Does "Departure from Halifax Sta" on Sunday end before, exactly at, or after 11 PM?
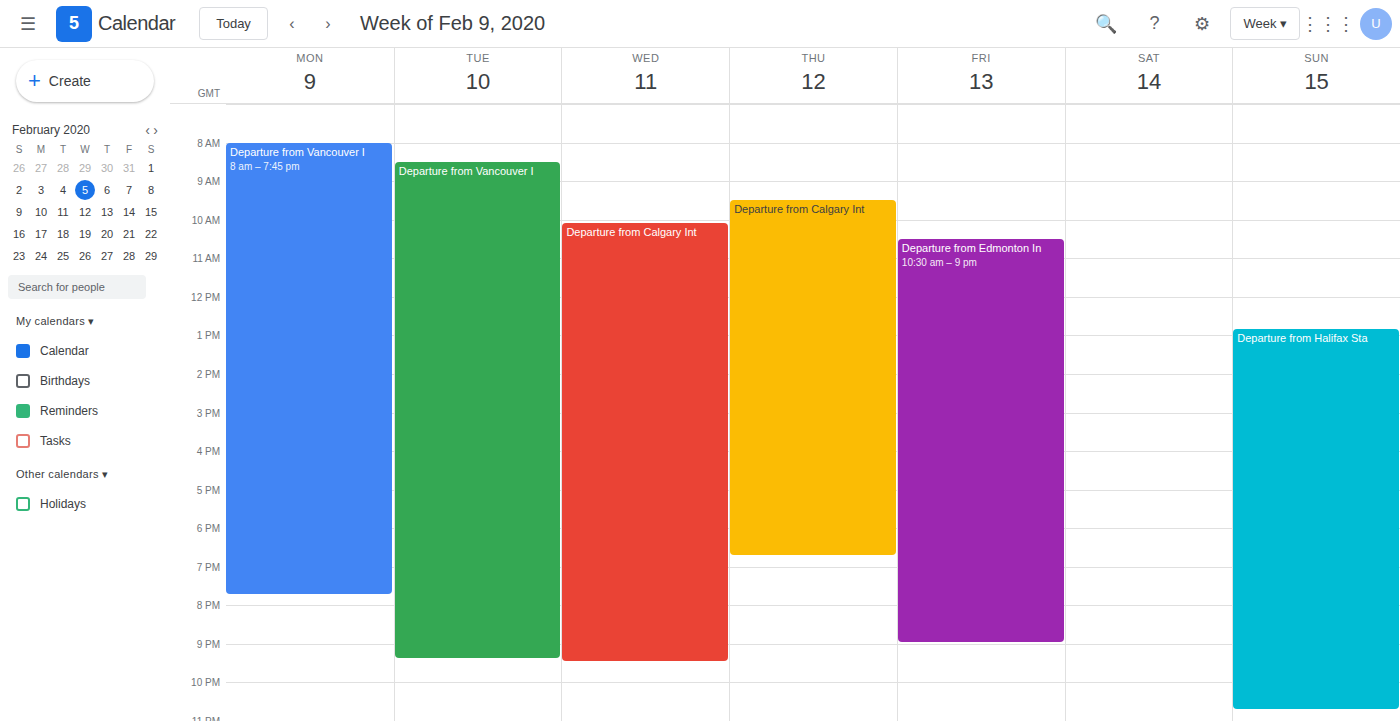
10:45 PM -- before 11 PM, 15 minutes above the 11 PM line.